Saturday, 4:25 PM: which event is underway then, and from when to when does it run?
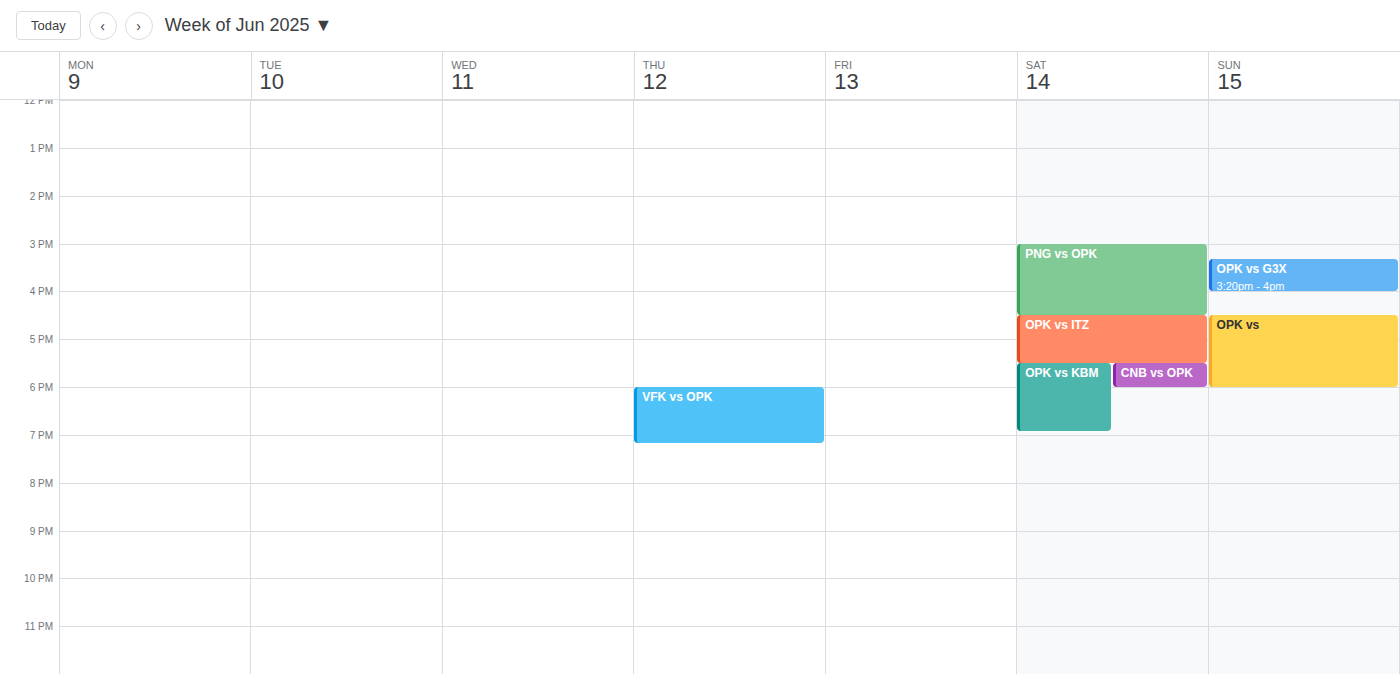
"PNG vs OPK", 3:00 PM to 4:30 PM